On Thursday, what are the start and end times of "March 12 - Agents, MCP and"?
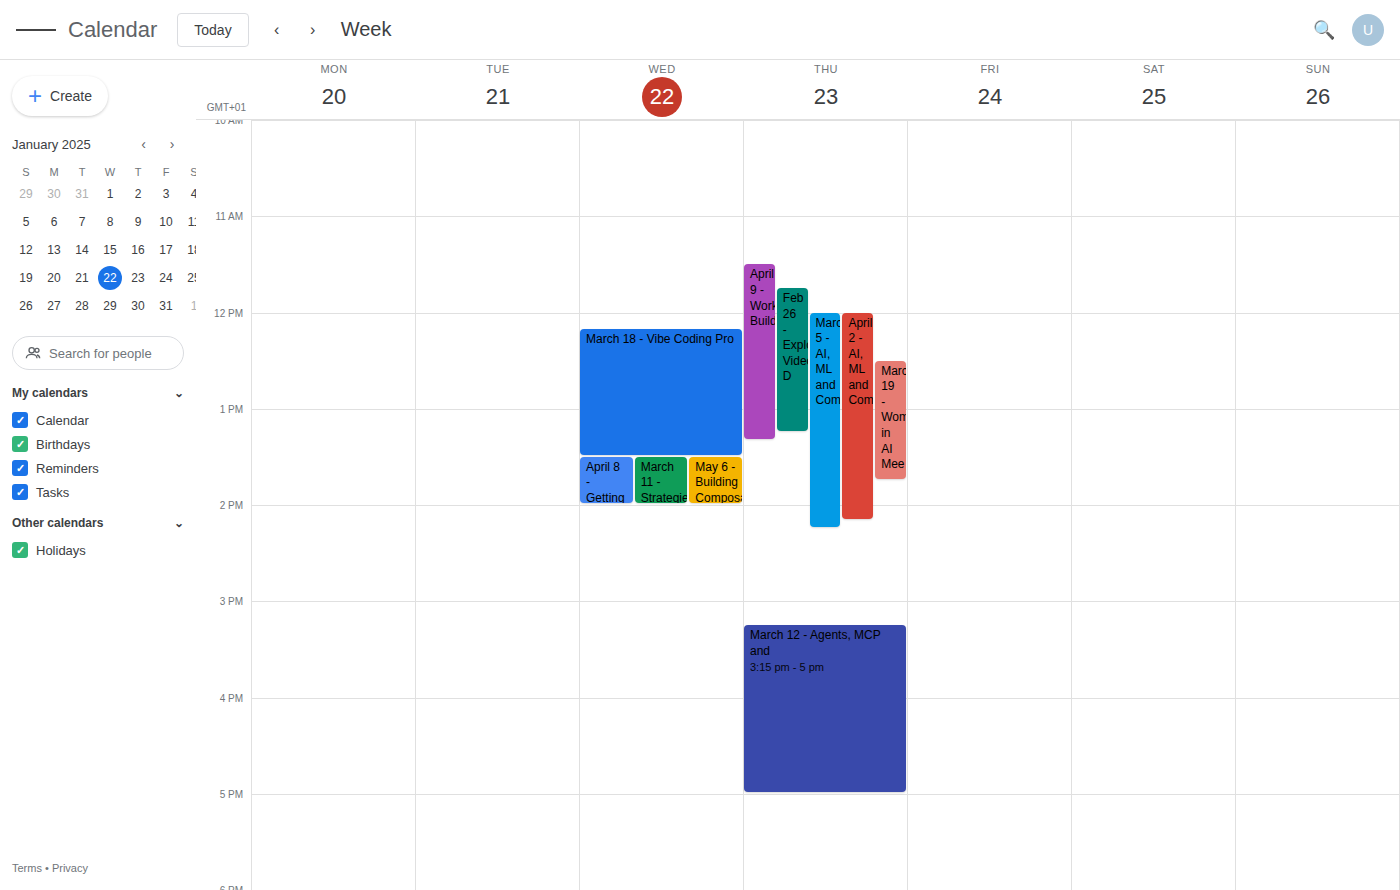
3:15 PM to 5:00 PM